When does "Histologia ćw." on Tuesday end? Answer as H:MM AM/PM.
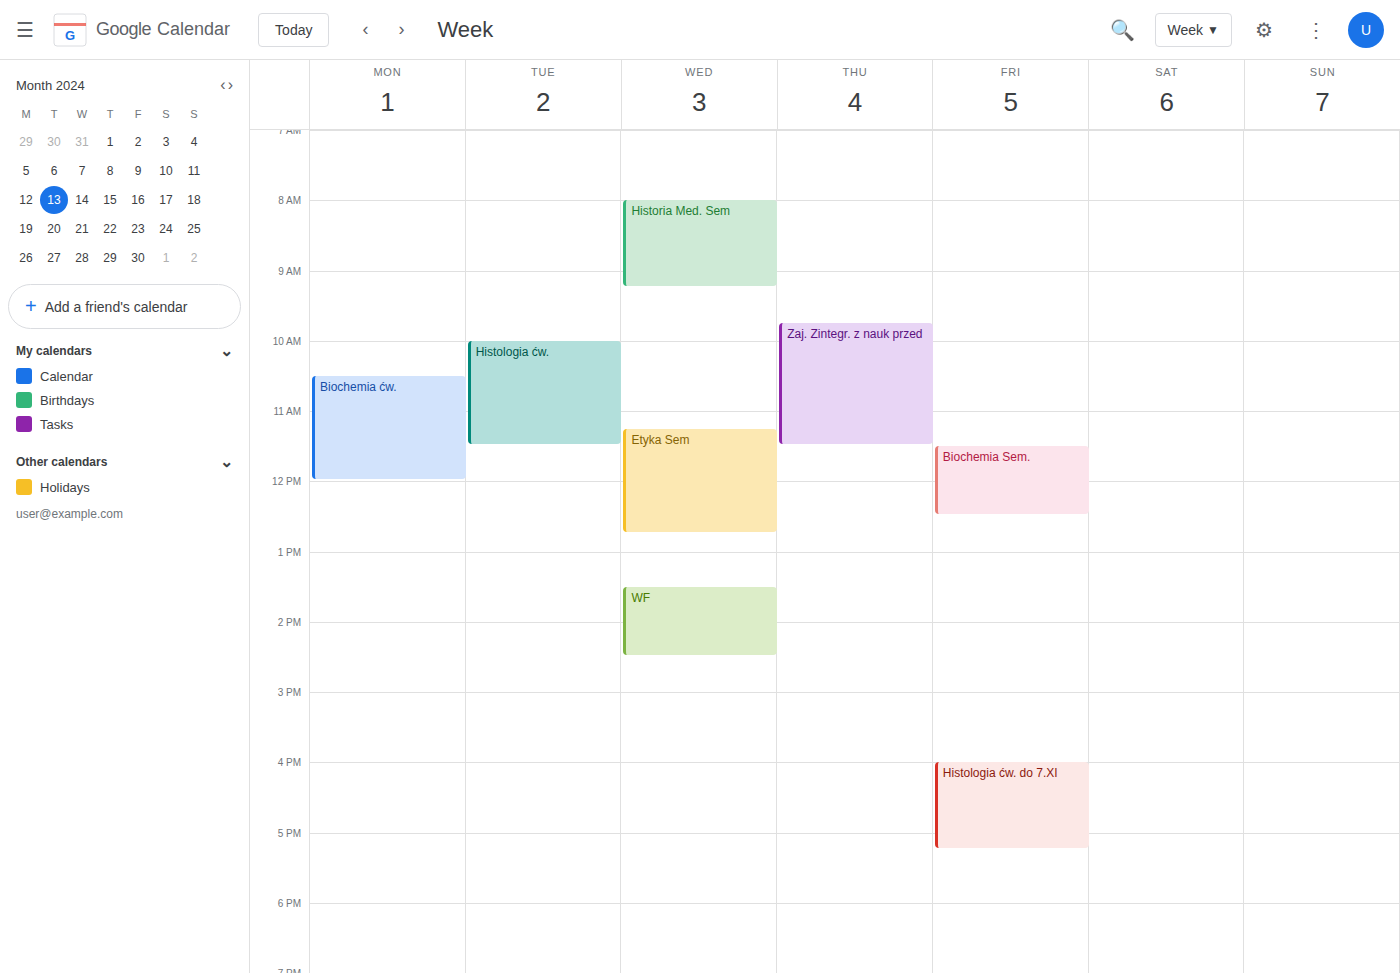
11:30 AM